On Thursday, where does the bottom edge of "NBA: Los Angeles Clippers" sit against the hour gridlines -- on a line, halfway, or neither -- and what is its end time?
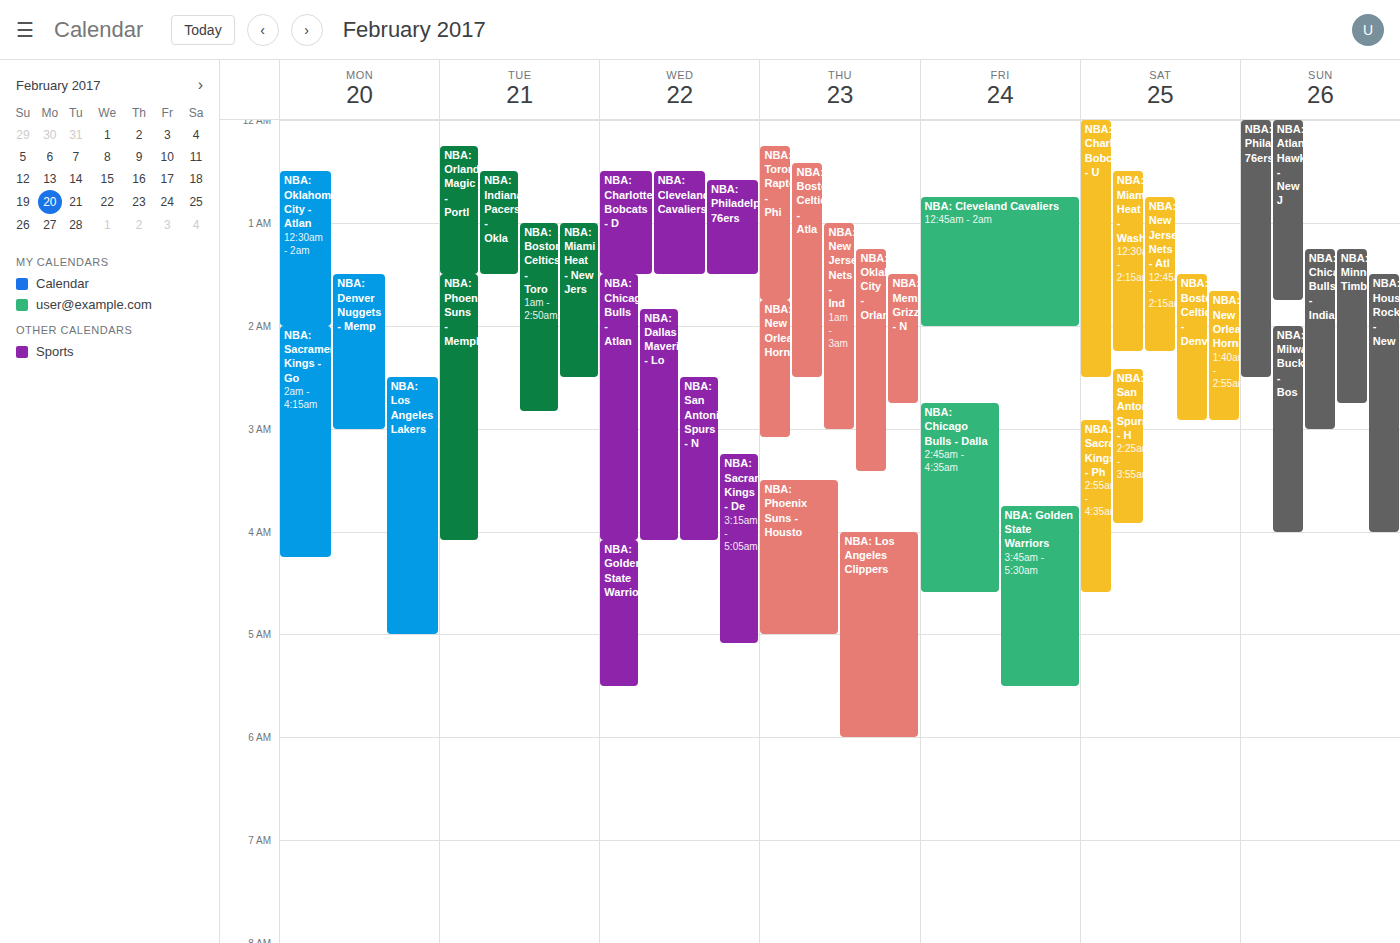
6:00 AM -- exactly on the 6 AM line.